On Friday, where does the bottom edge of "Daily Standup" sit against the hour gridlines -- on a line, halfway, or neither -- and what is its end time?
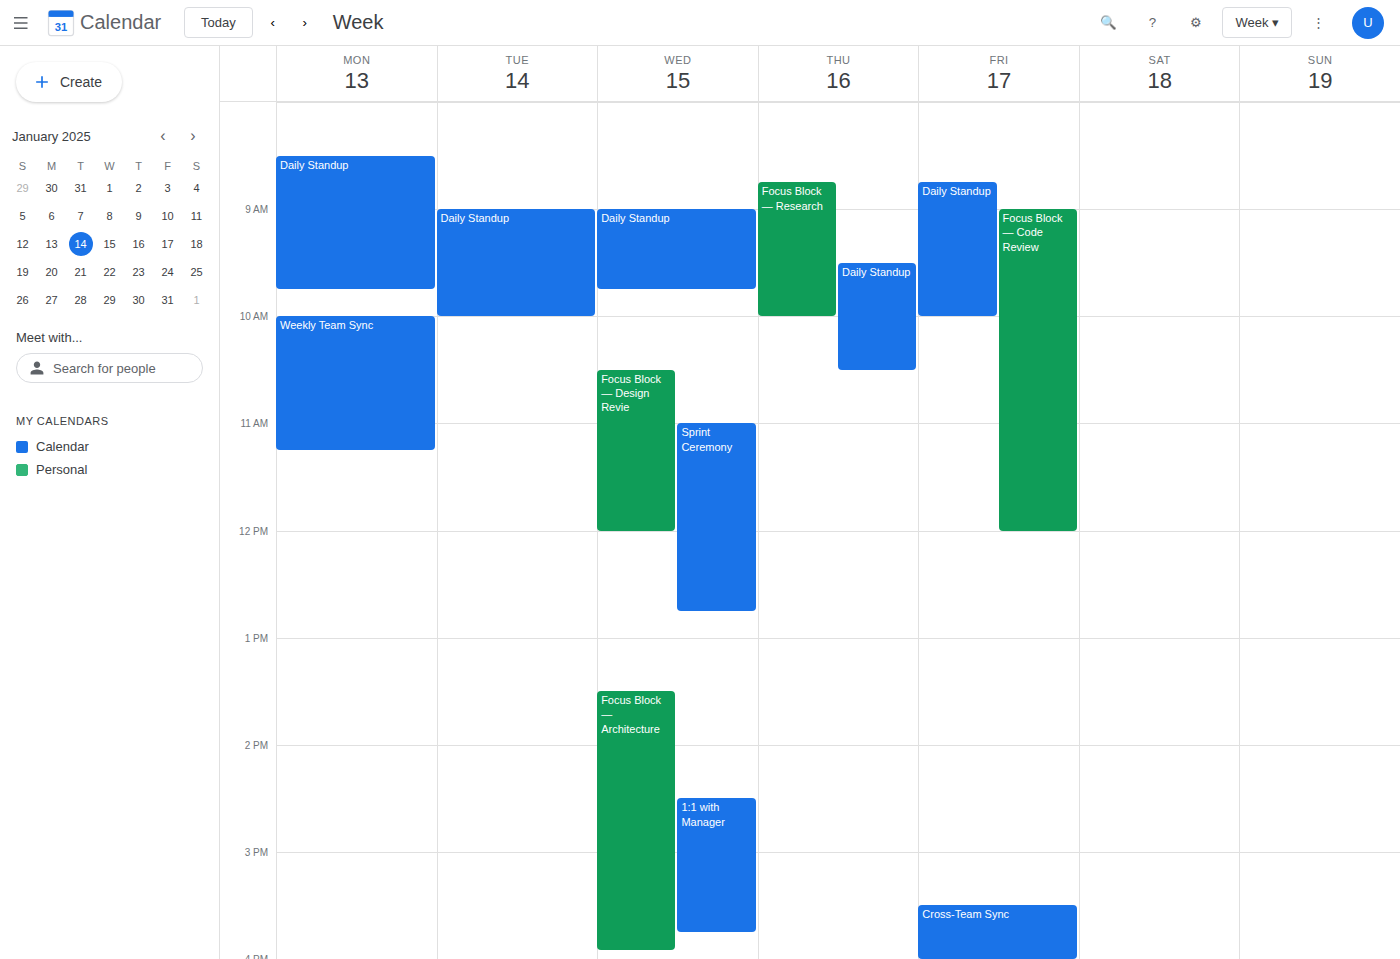
10:00 AM -- exactly on the 10 AM line.